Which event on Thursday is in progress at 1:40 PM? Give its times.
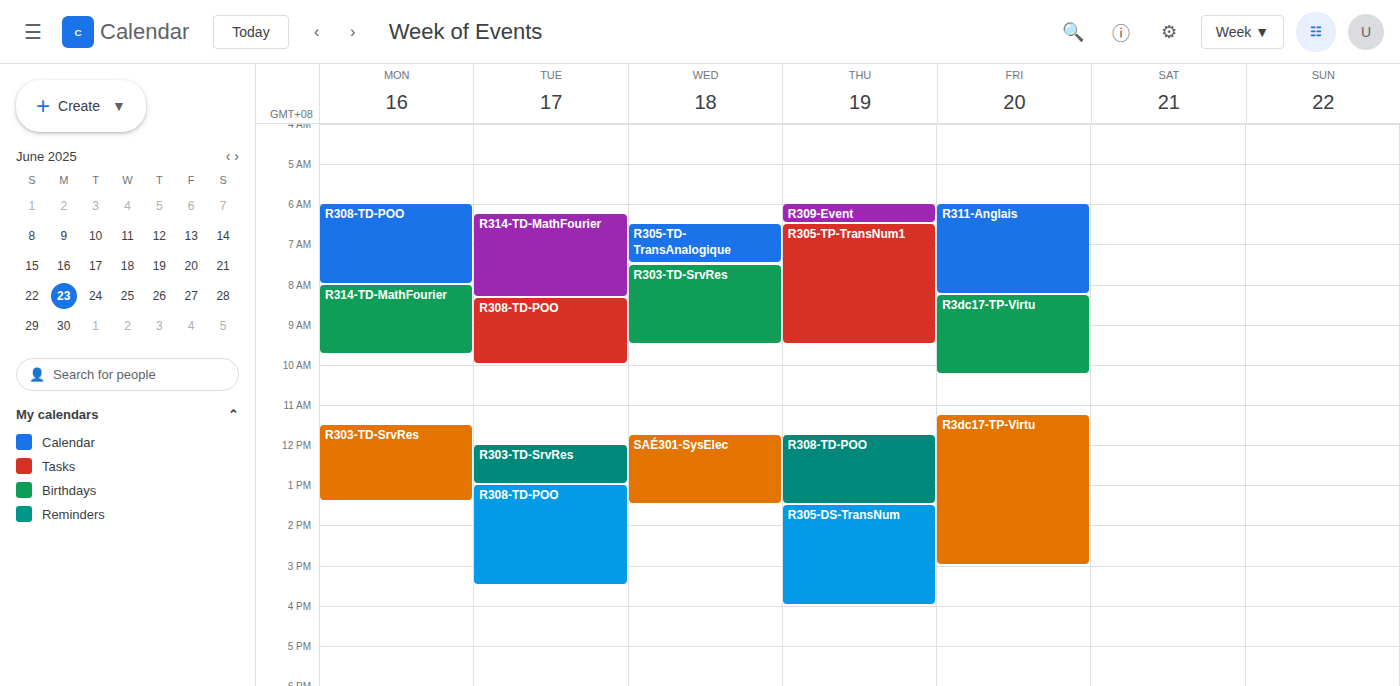
"R305-DS-TransNum", 1:30 PM to 4:00 PM